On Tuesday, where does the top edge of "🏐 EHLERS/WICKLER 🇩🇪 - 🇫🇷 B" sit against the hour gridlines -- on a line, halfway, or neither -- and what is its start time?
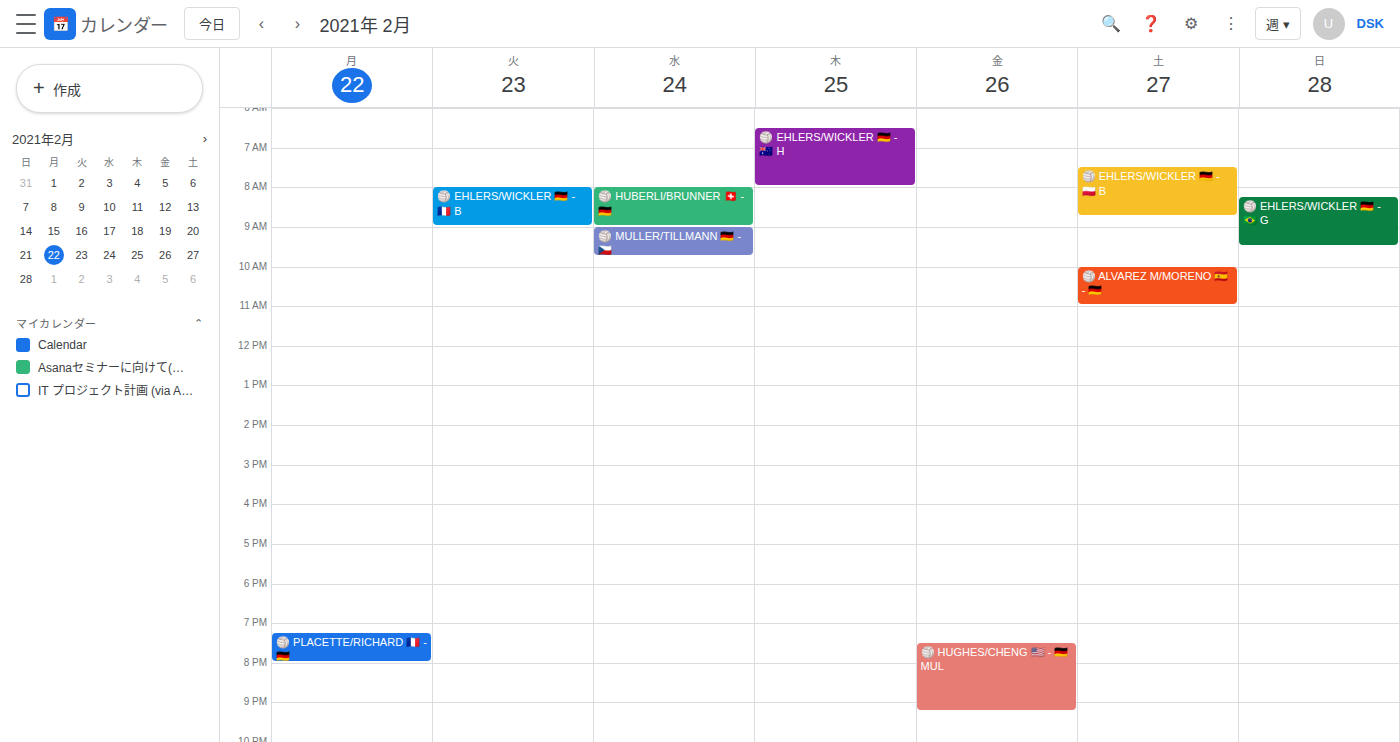
8:00 AM -- exactly on the 8 AM line.